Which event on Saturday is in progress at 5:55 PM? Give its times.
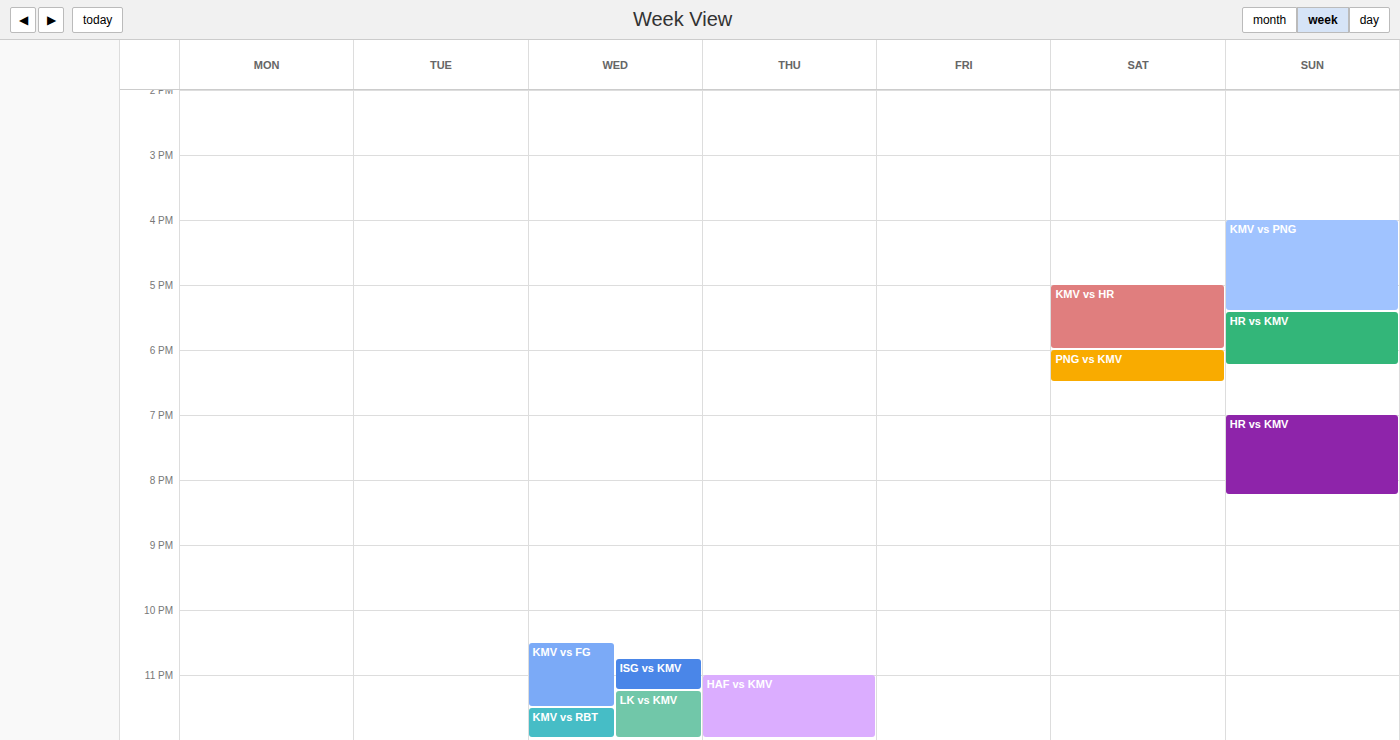
"KMV vs HR", 5:00 PM to 6:00 PM